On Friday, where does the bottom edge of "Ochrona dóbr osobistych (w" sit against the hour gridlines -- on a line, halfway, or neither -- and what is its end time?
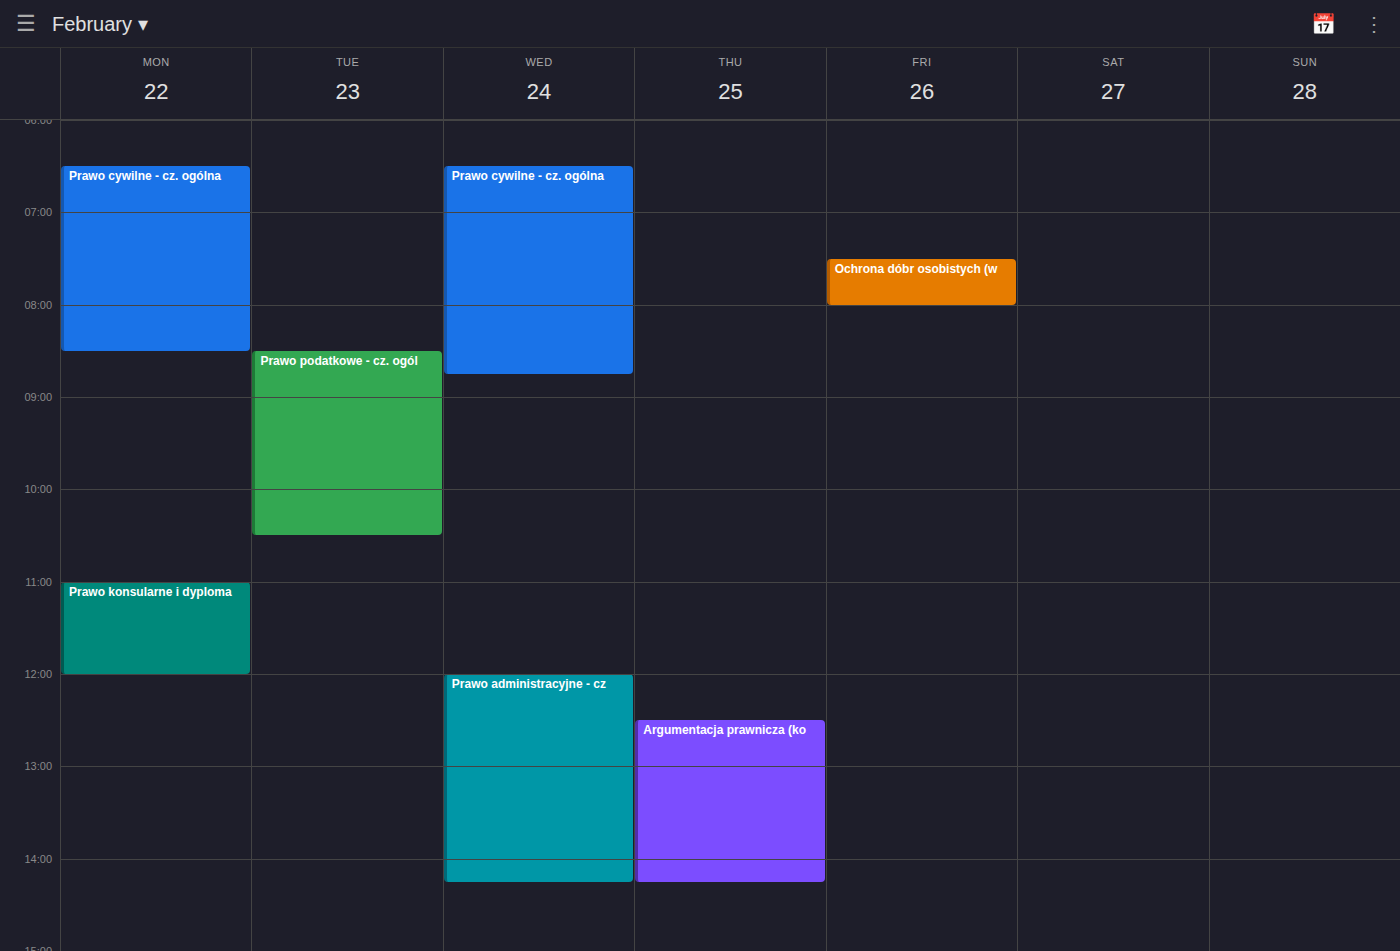
8:00 AM -- exactly on the 8 AM line.